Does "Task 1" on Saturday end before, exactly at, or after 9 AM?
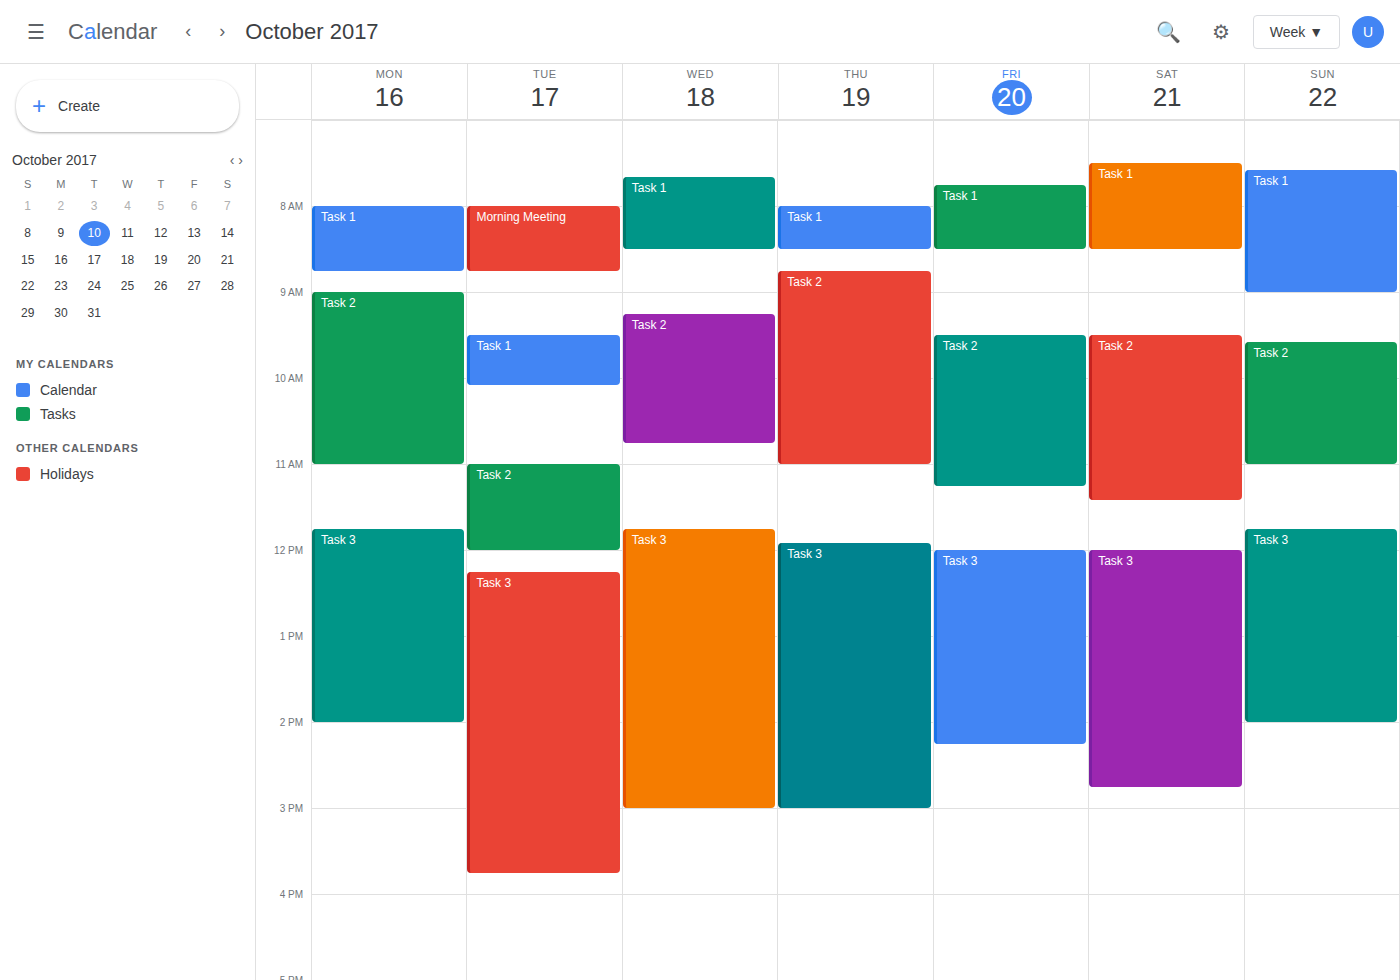
8:30 AM -- before 9 AM, 30 minutes above the 9 AM line.